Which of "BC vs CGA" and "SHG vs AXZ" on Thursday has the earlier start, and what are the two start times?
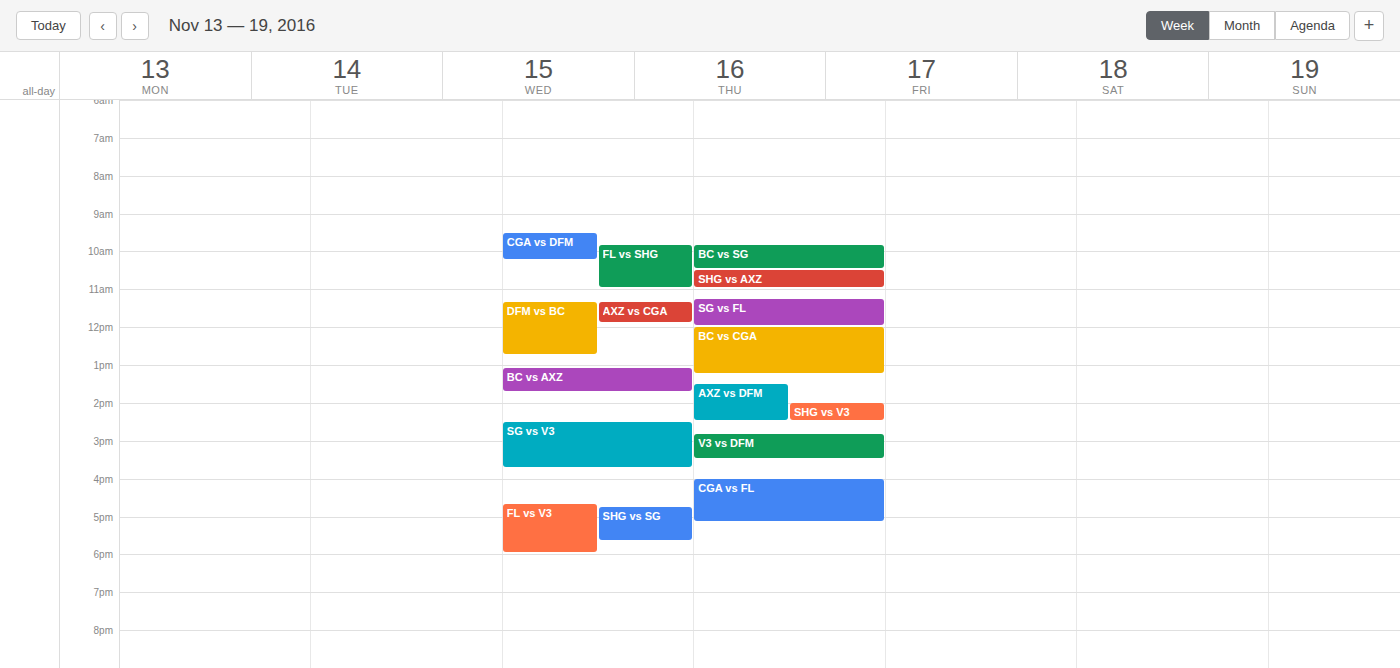
"SHG vs AXZ" 10:30 AM; "BC vs CGA" 12:00 PM.